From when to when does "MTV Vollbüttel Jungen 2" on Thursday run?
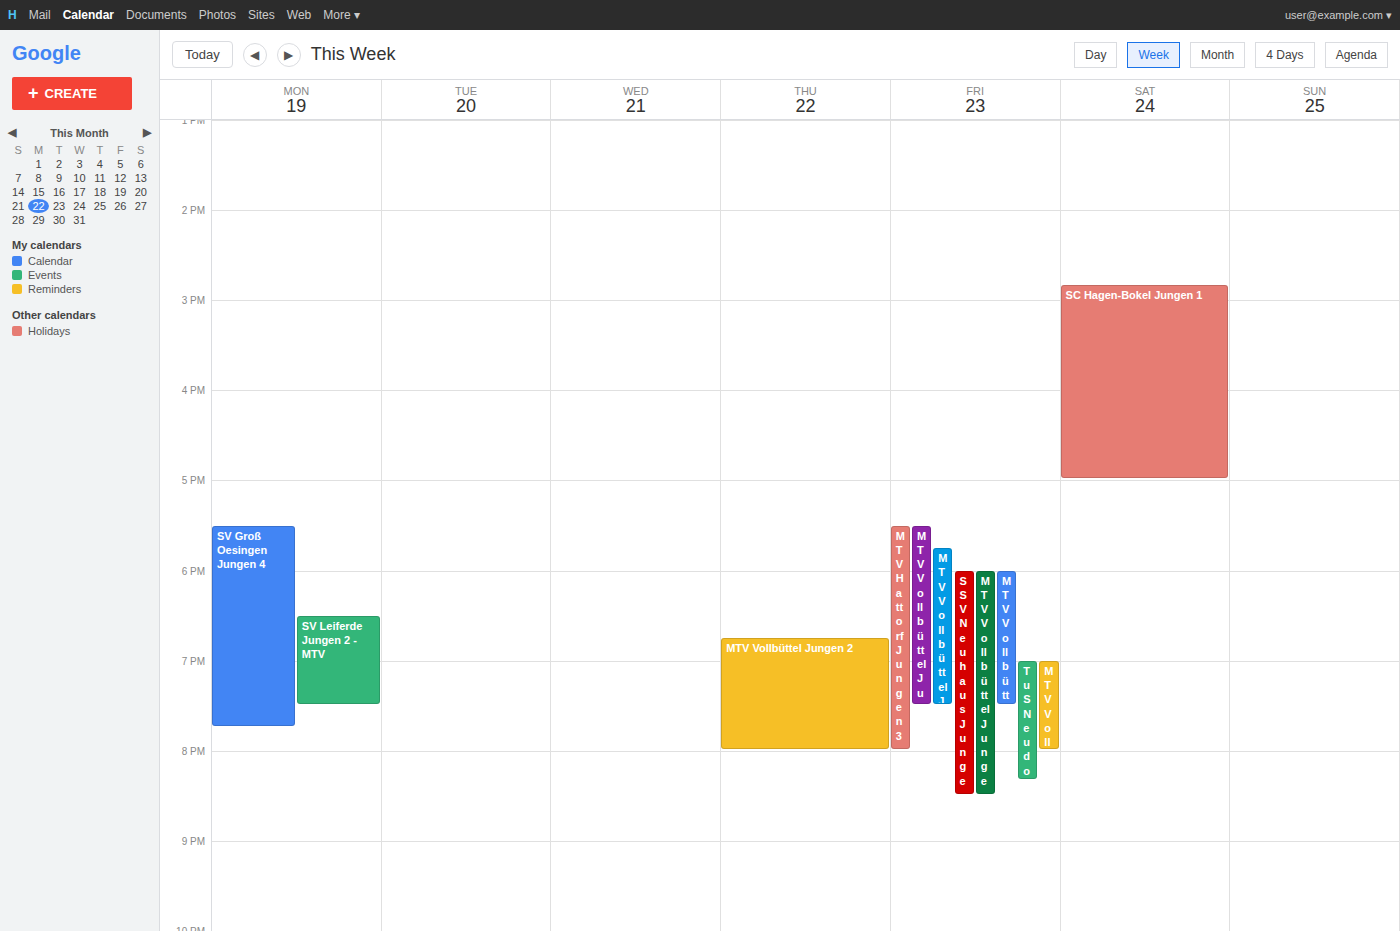
18:45 to 20:00